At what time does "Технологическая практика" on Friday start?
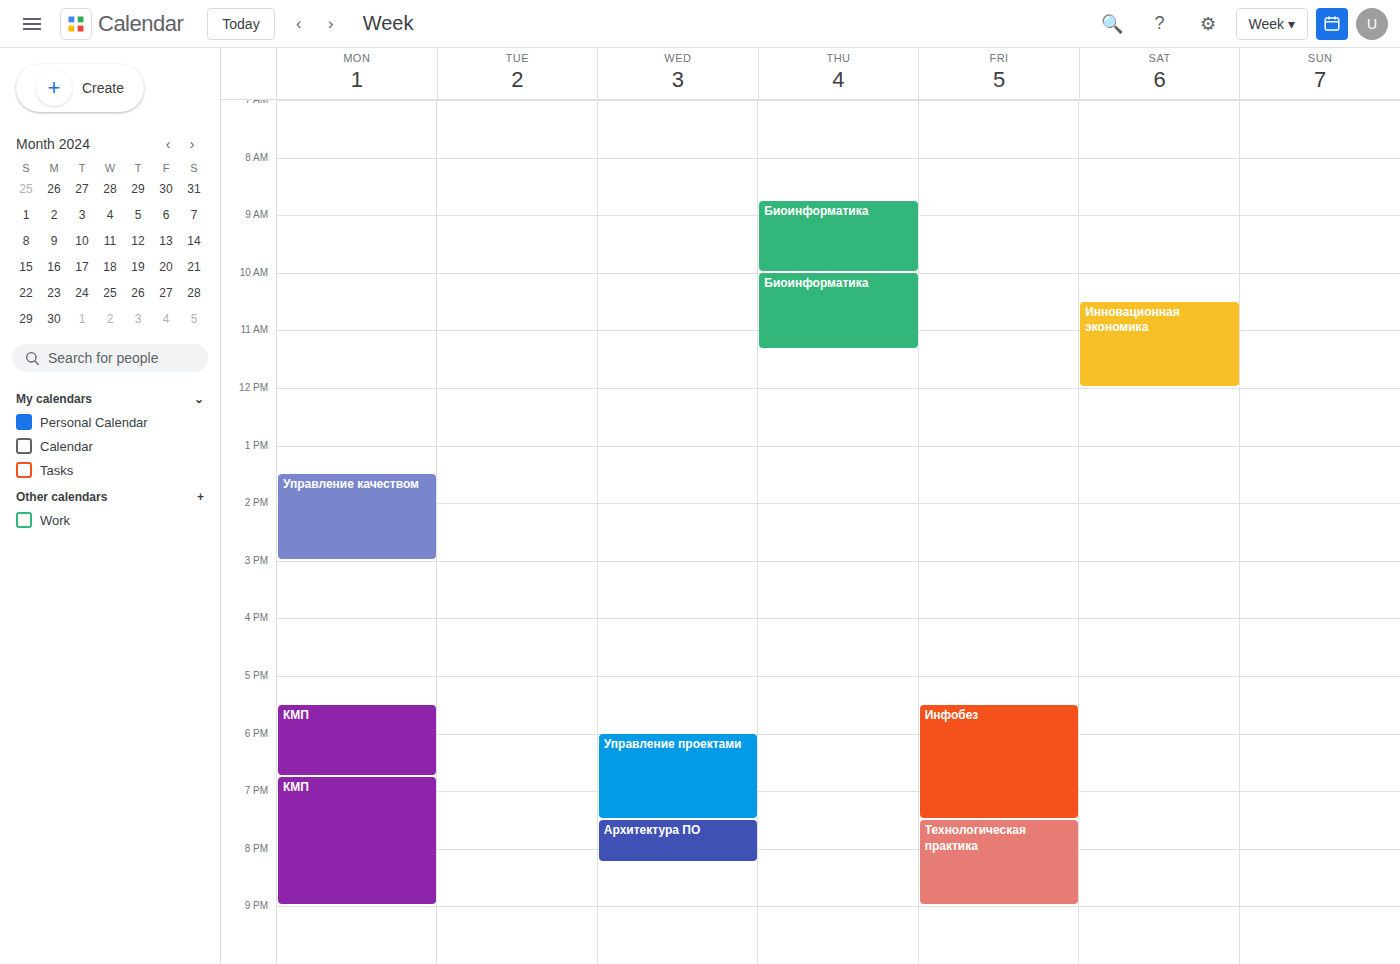
7:30 PM